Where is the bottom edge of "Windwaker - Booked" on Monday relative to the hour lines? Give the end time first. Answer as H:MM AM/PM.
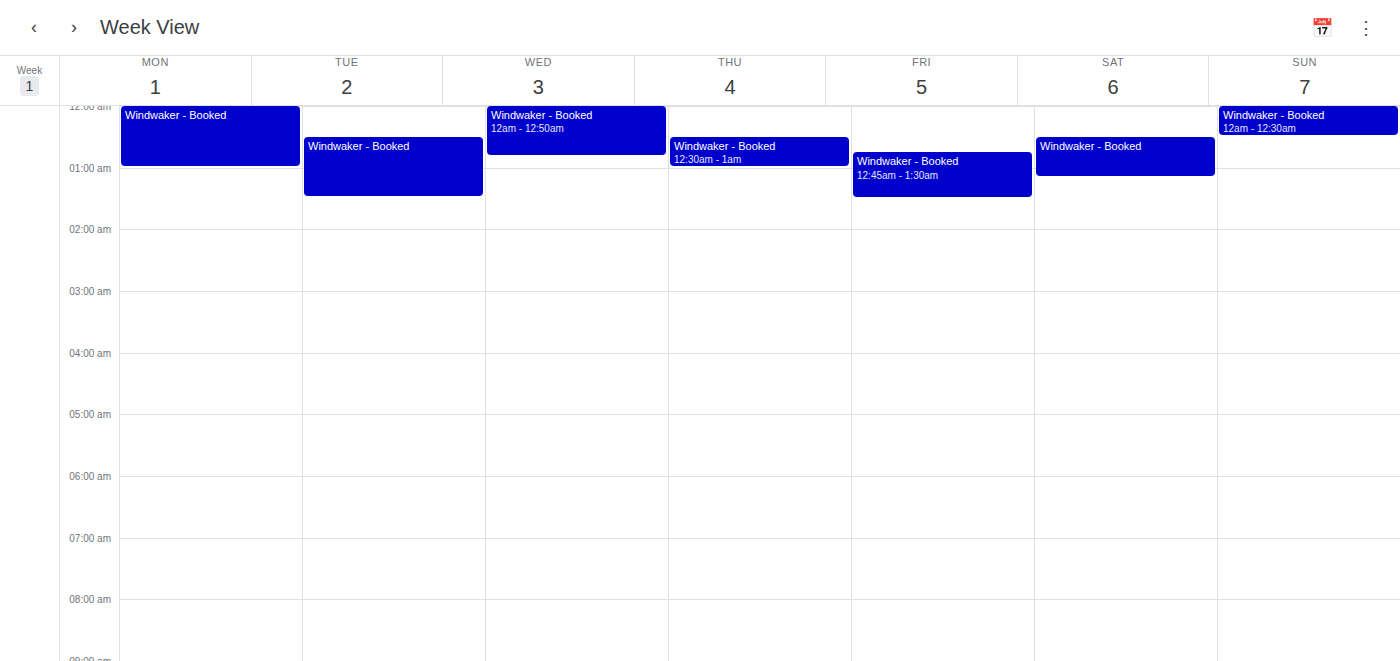
1:00 AM -- exactly on the 1 AM line.